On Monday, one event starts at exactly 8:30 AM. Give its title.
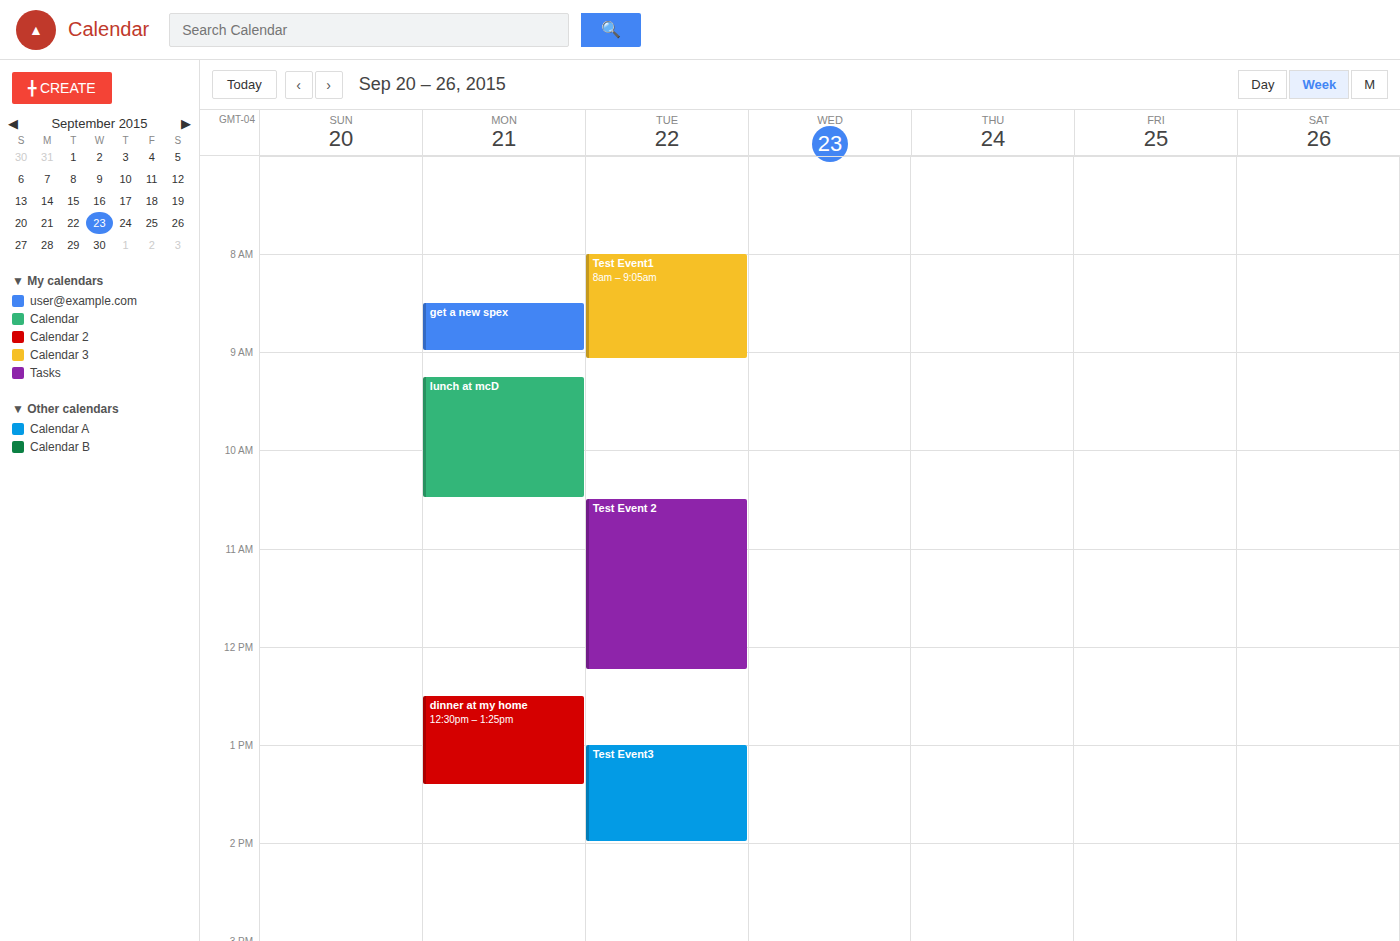
"get a new spex"